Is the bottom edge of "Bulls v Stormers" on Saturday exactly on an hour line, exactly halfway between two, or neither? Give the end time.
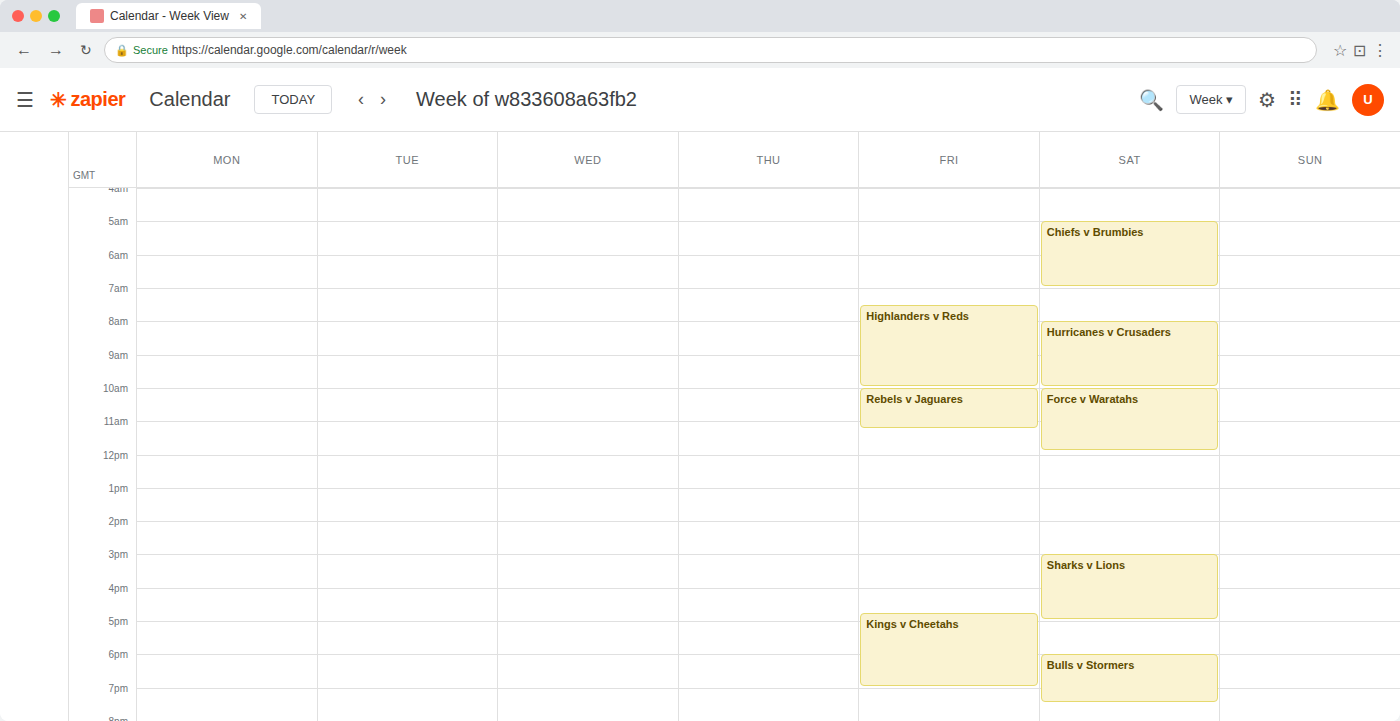
7:30 PM -- halfway between the 7 PM and 8 PM lines.